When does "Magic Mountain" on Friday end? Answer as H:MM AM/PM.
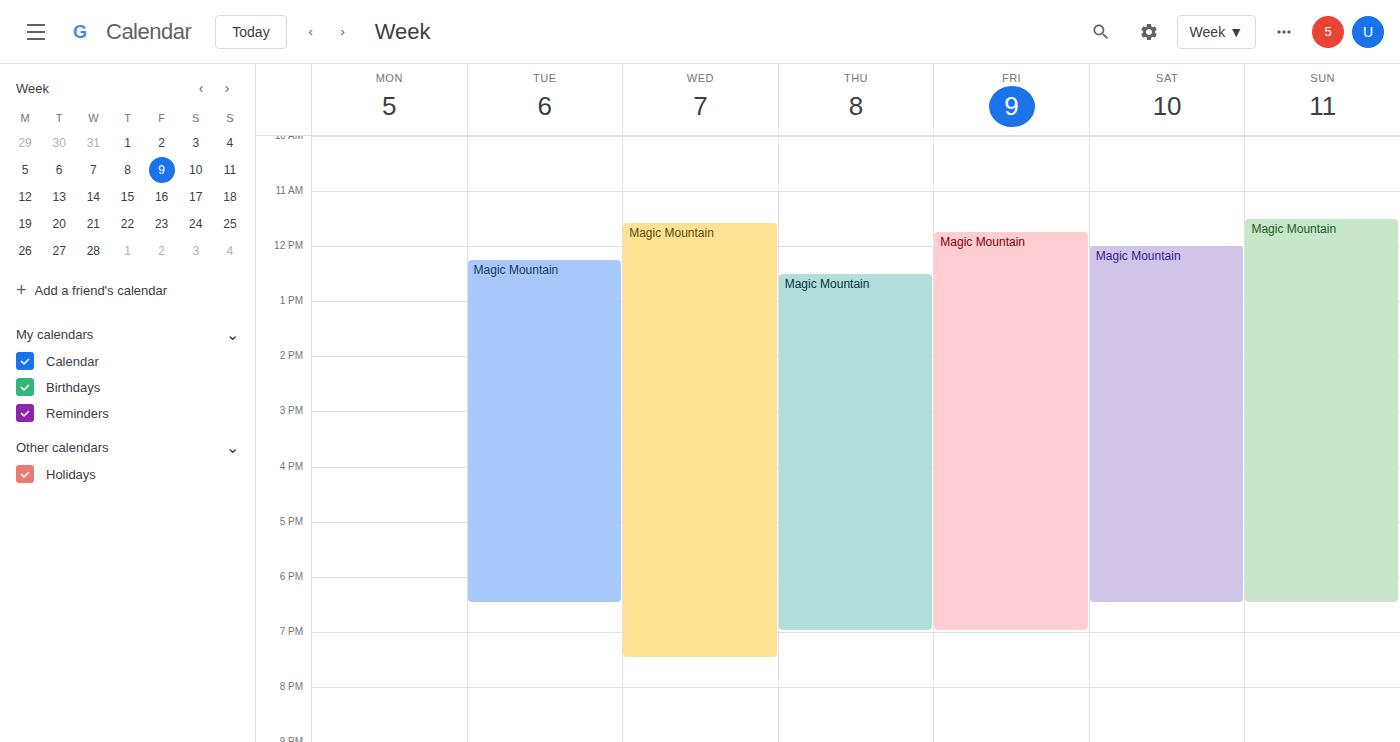
7:00 PM